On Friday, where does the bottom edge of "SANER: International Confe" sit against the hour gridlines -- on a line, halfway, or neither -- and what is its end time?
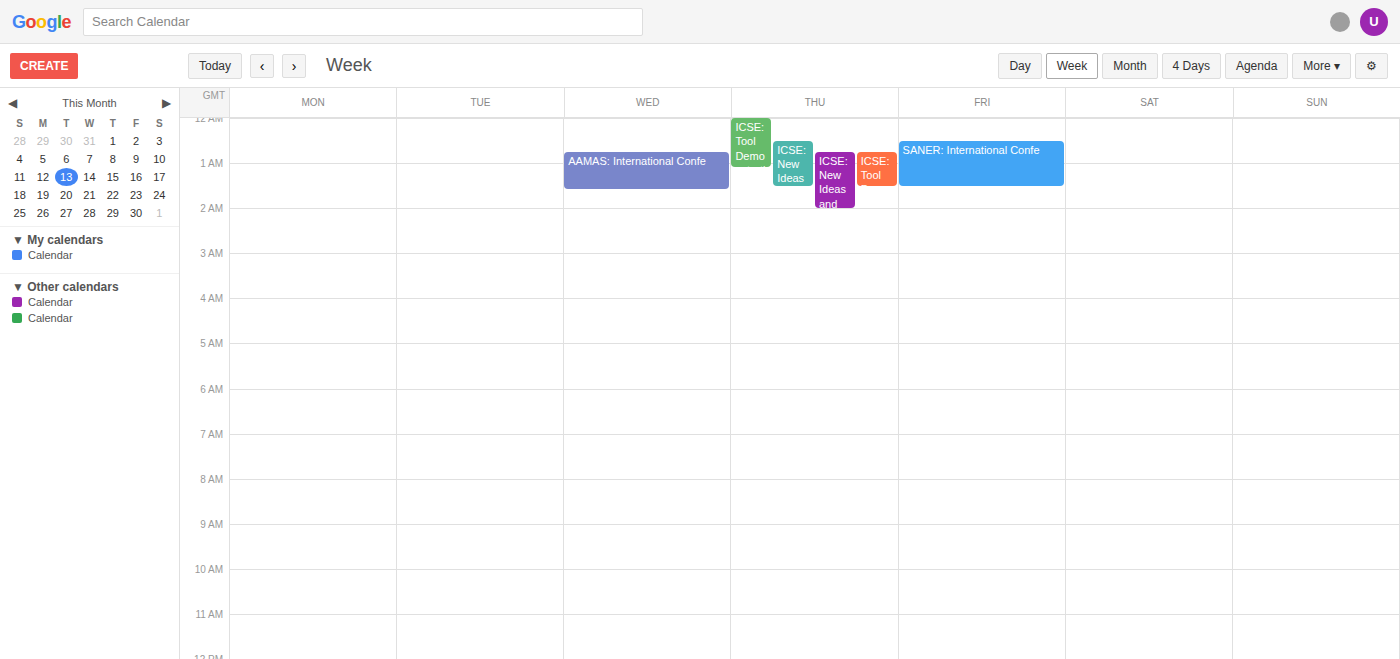
1:30 AM -- halfway between the 1 AM and 2 AM lines.